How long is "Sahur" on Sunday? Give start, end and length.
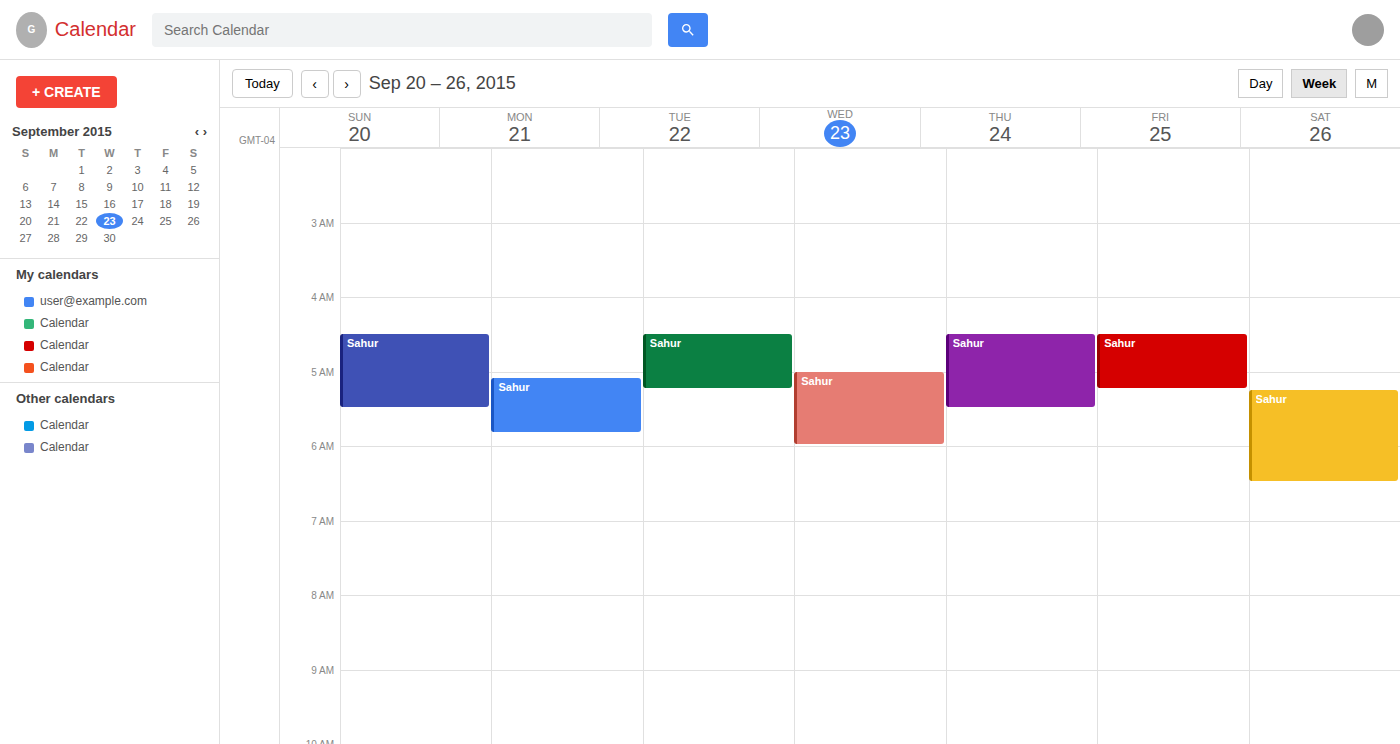
4:30 AM to 5:30 AM, 1 hour